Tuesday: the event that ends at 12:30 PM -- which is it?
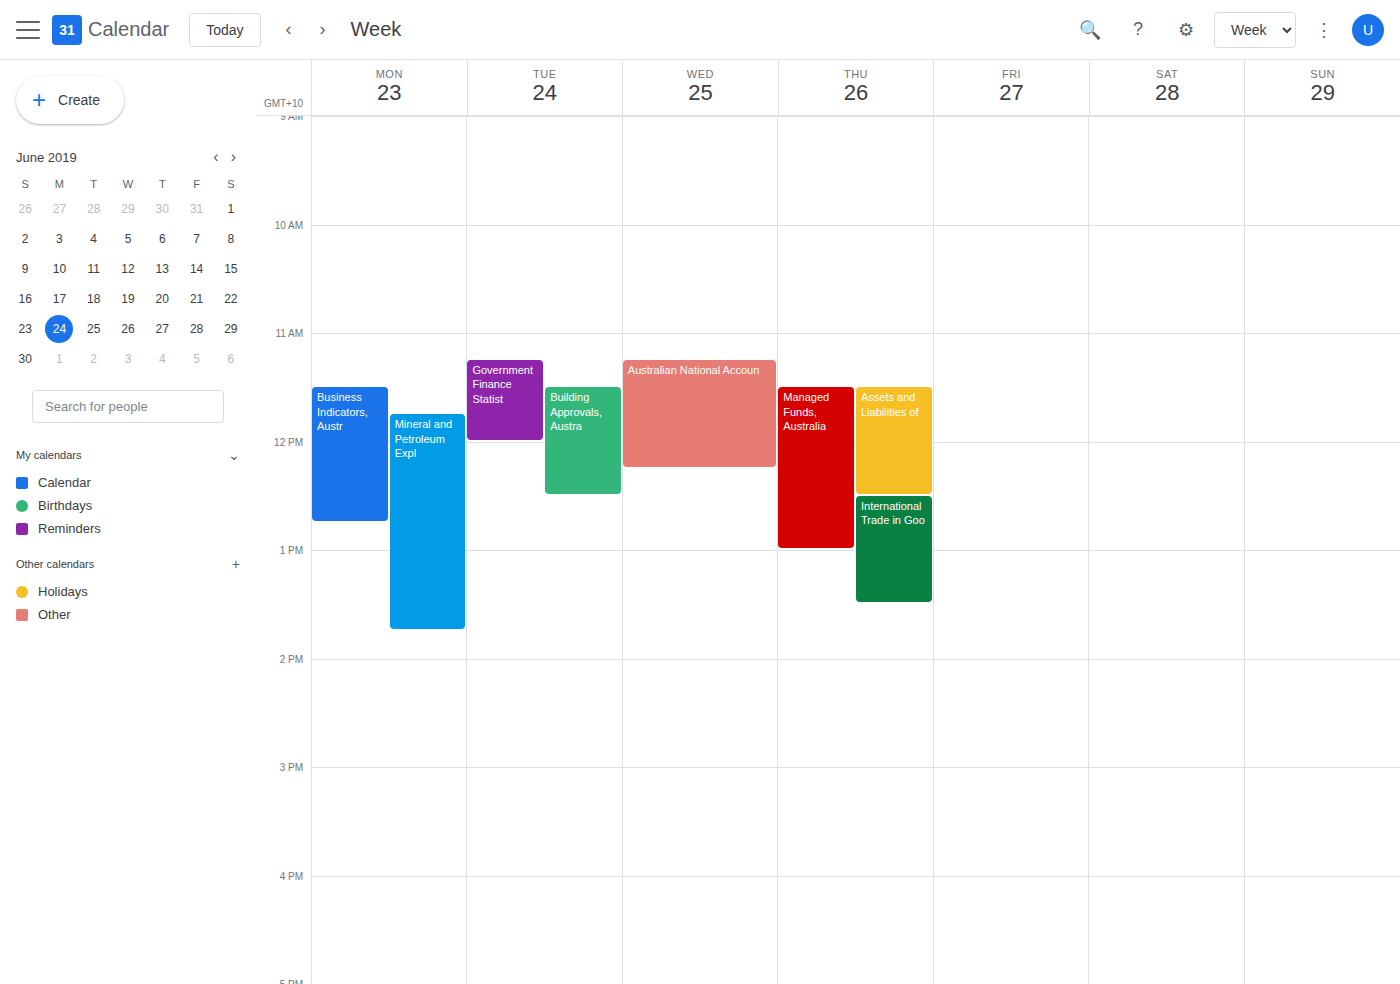
"Building Approvals, Austra"